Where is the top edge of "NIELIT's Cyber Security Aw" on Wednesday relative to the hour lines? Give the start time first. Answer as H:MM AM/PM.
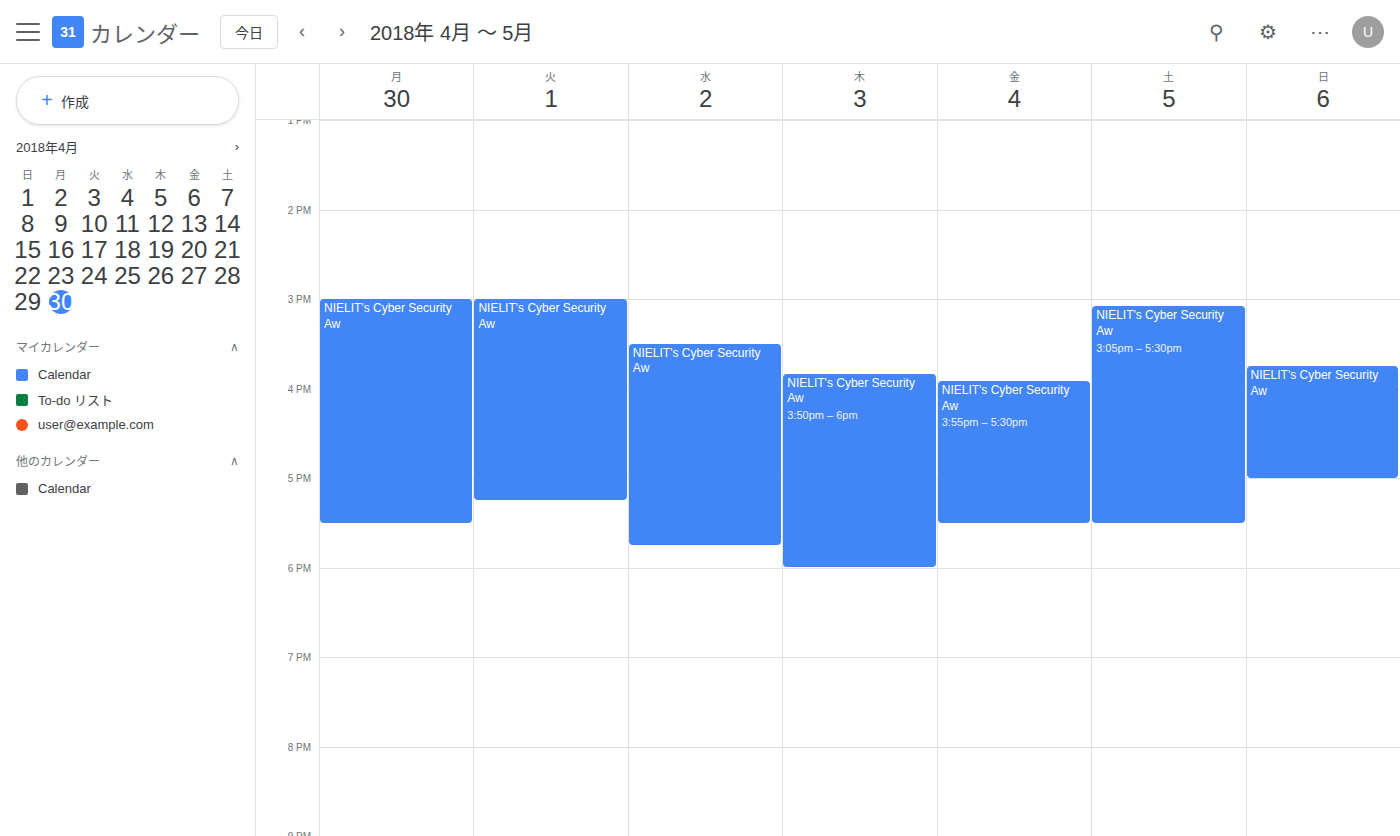
3:30 PM -- halfway between the 3 PM and 4 PM lines.